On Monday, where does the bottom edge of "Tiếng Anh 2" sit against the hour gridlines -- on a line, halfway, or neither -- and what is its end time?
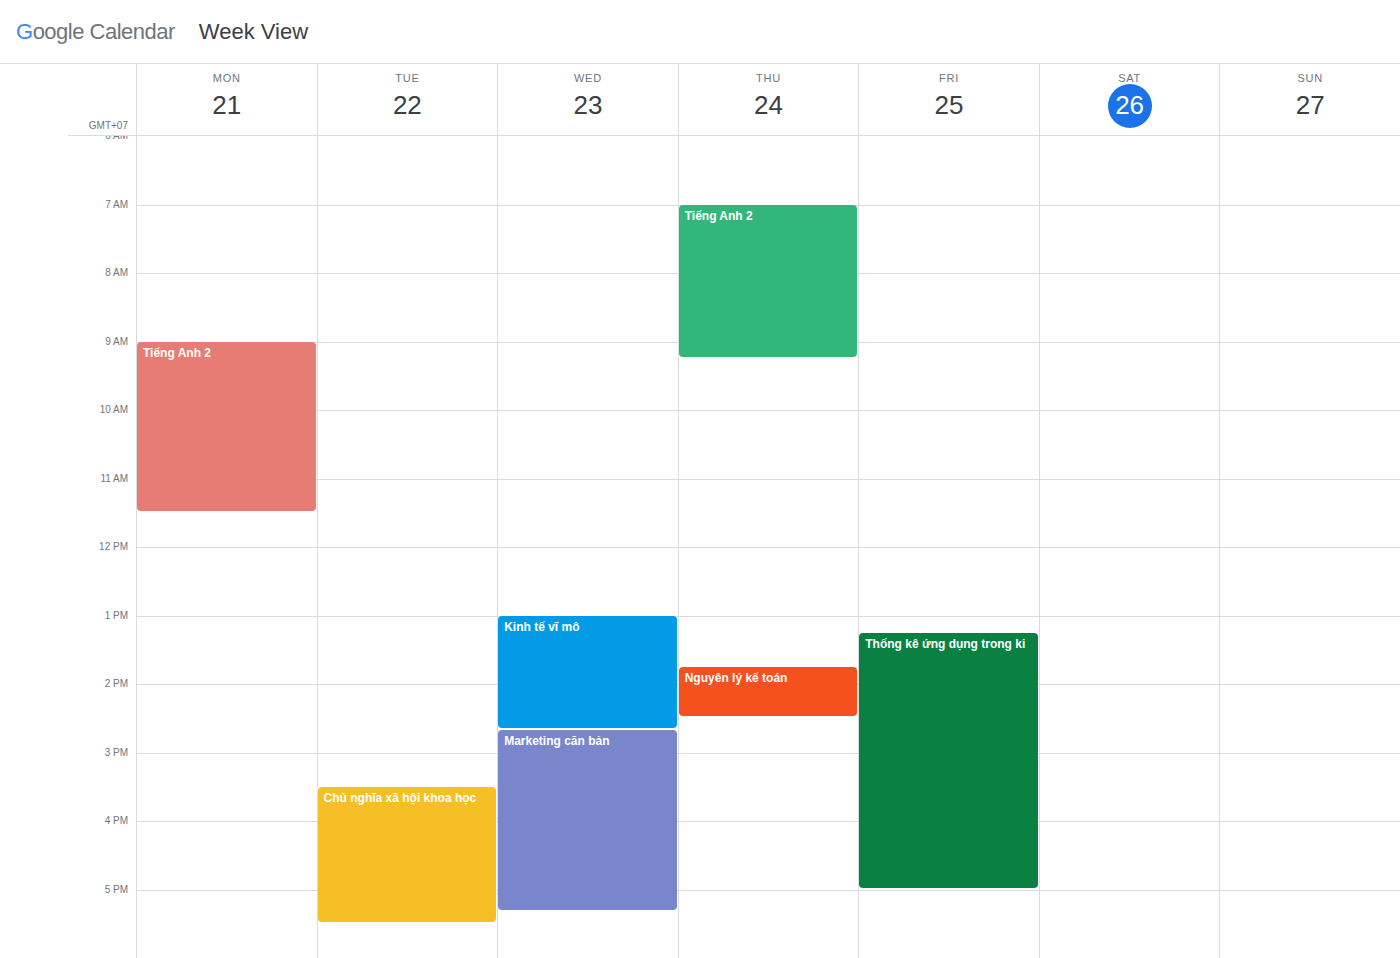
11:30 -- halfway between the 11:00 and 12:00 lines.